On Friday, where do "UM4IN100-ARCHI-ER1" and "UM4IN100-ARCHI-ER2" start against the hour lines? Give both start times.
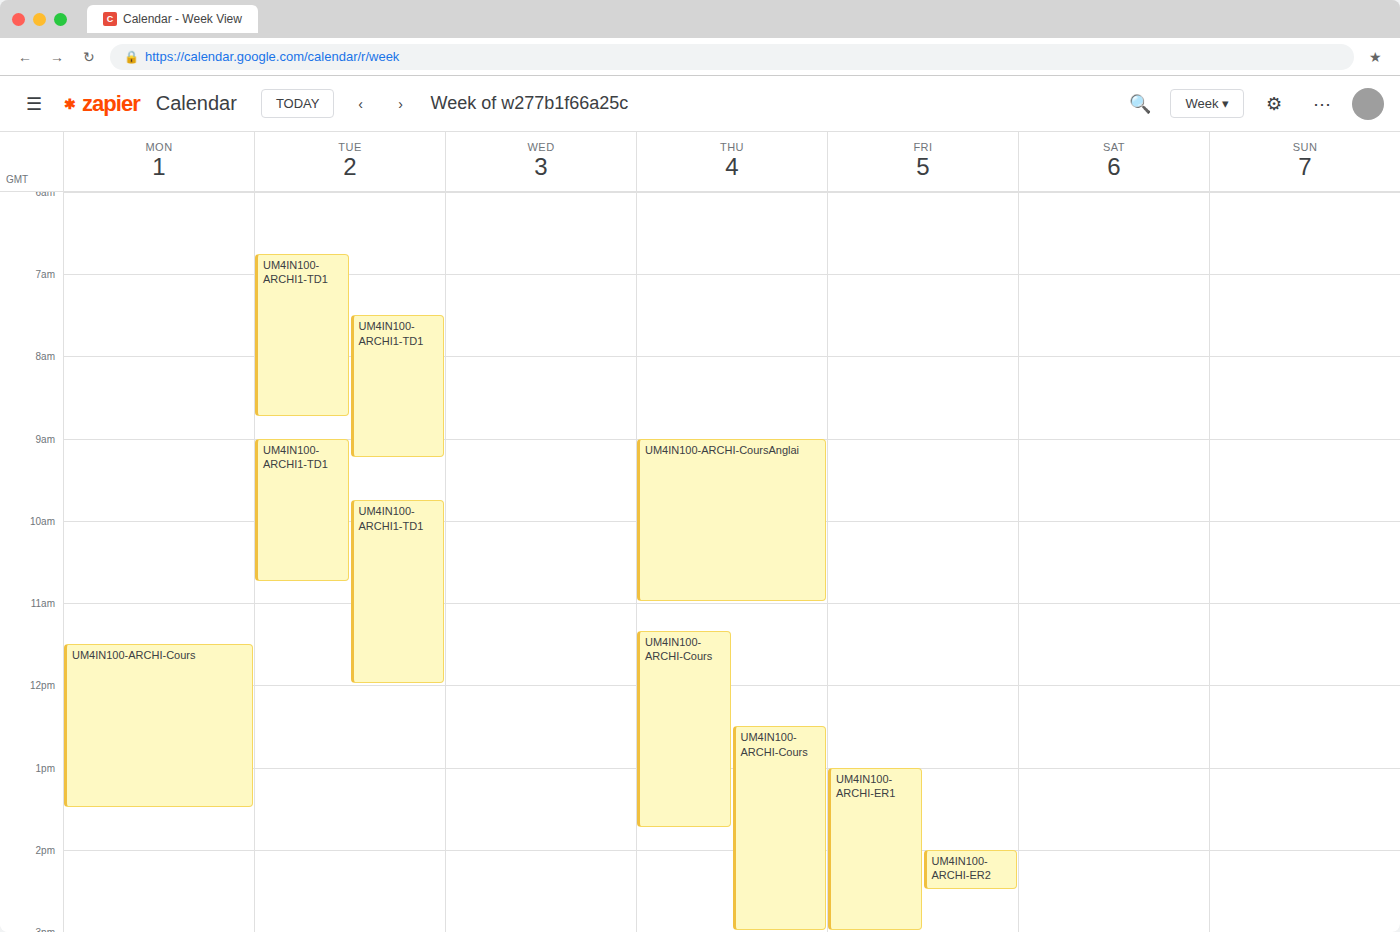
"UM4IN100-ARCHI-ER1": 13:00, exactly on the 13:00 line. "UM4IN100-ARCHI-ER2": 14:00, exactly on the 14:00 line.